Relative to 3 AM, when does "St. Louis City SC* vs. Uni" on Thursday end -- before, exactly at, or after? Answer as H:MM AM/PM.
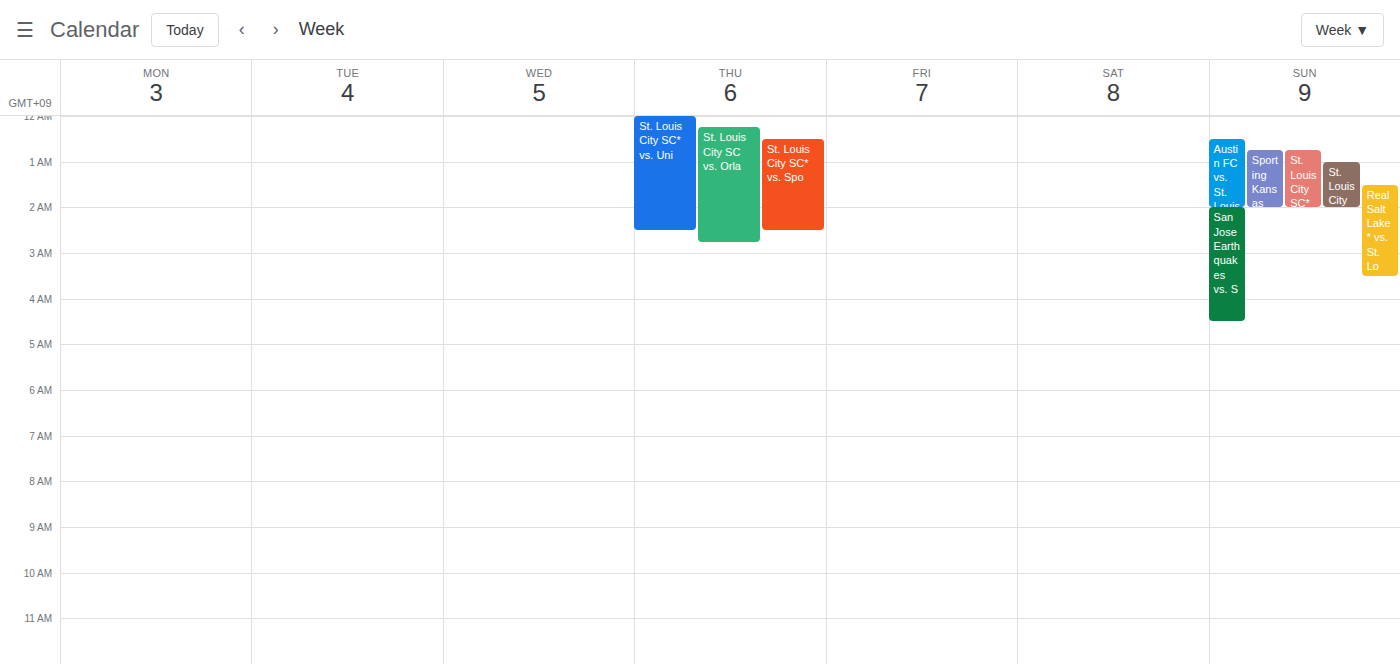
2:30 AM -- before 3 AM, 30 minutes above the 3 AM line.